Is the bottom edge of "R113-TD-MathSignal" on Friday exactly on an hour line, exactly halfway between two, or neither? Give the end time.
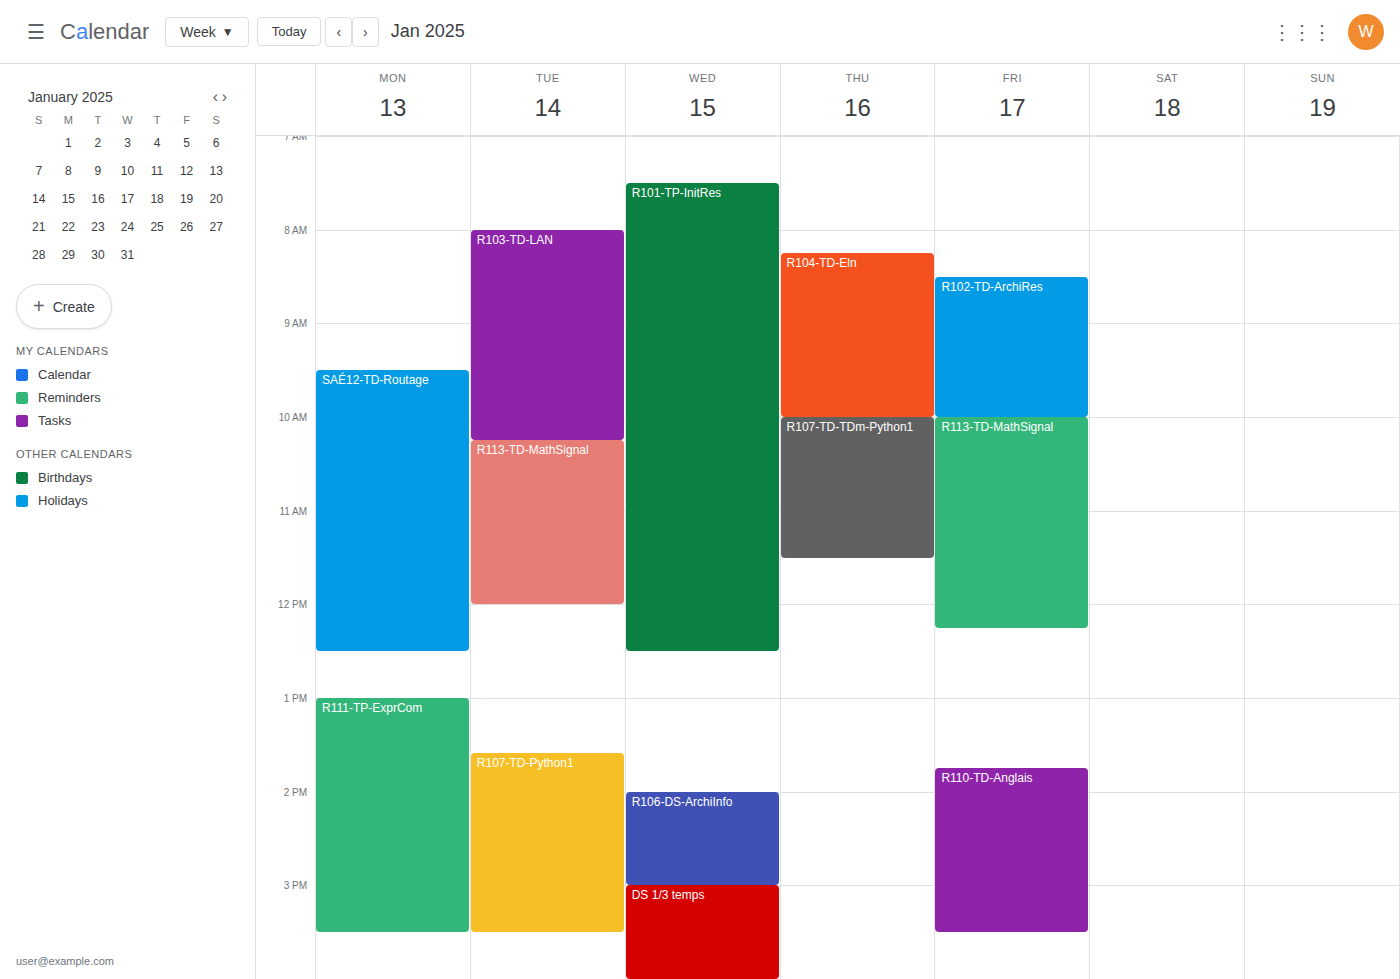
12:15 PM -- neither: a quarter of the way from the 12 PM line to the 1 PM line.